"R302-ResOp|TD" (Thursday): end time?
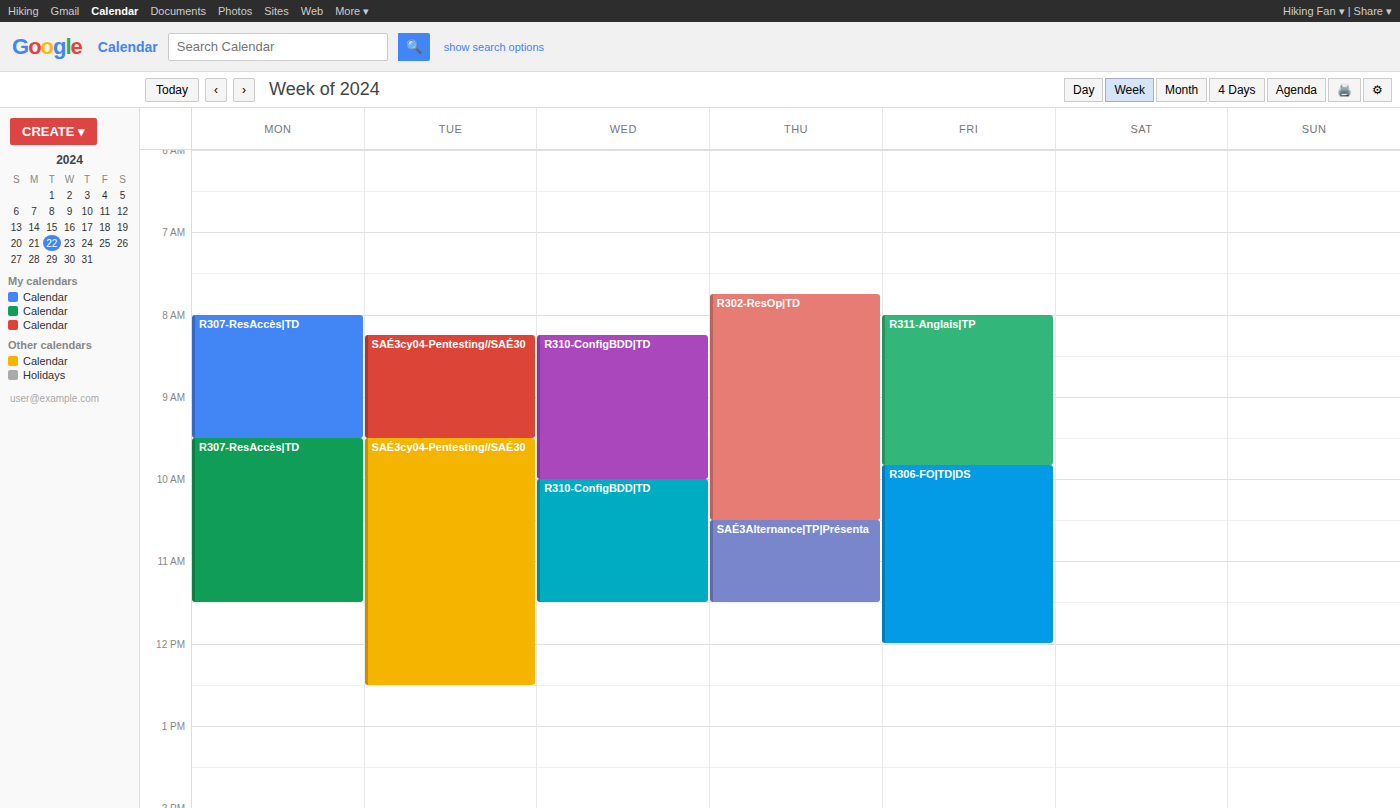
10:30 AM